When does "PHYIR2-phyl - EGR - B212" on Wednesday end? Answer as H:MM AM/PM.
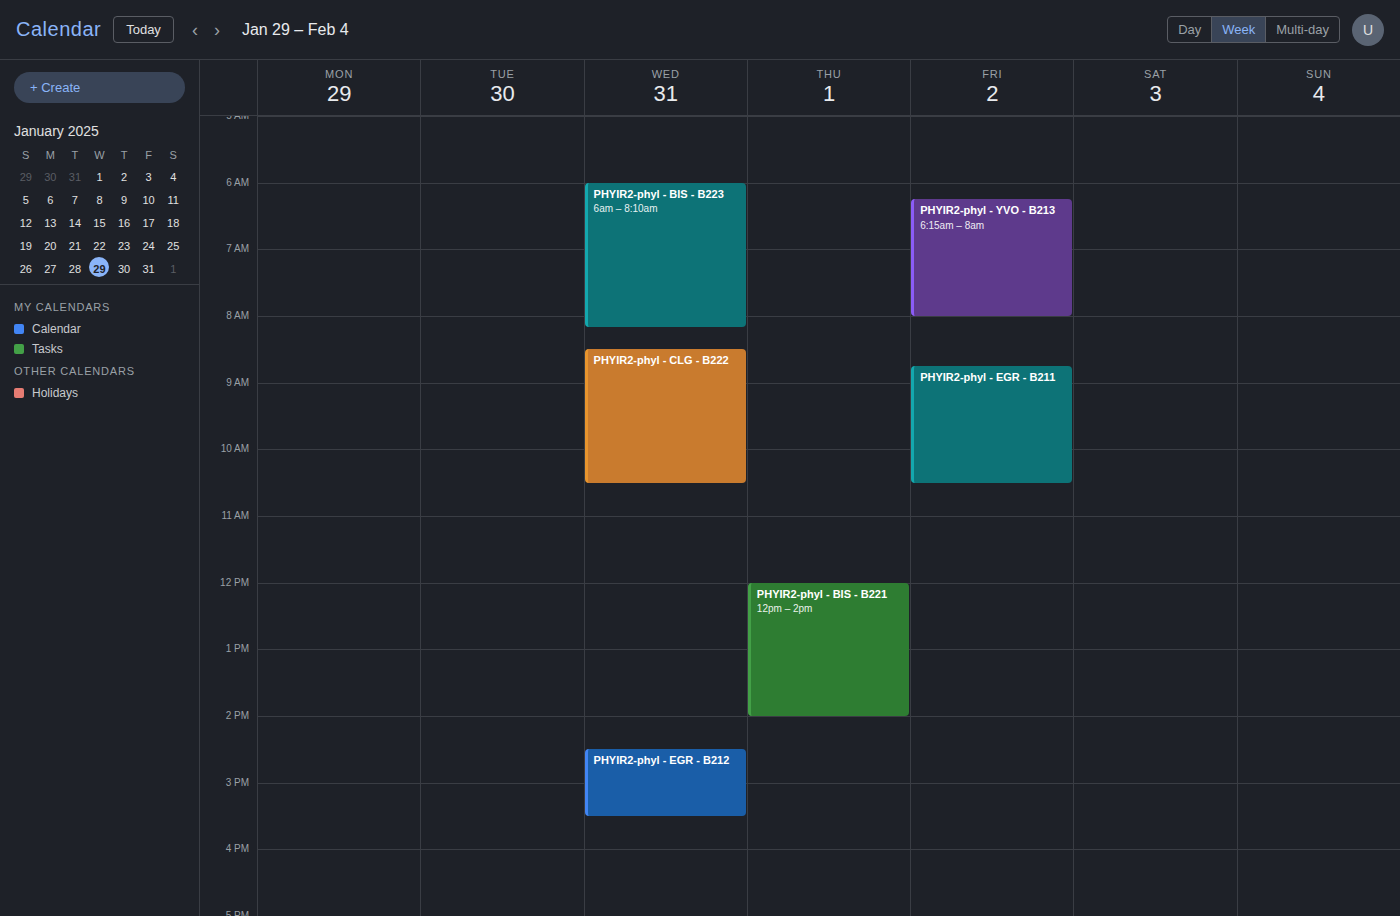
3:30 PM